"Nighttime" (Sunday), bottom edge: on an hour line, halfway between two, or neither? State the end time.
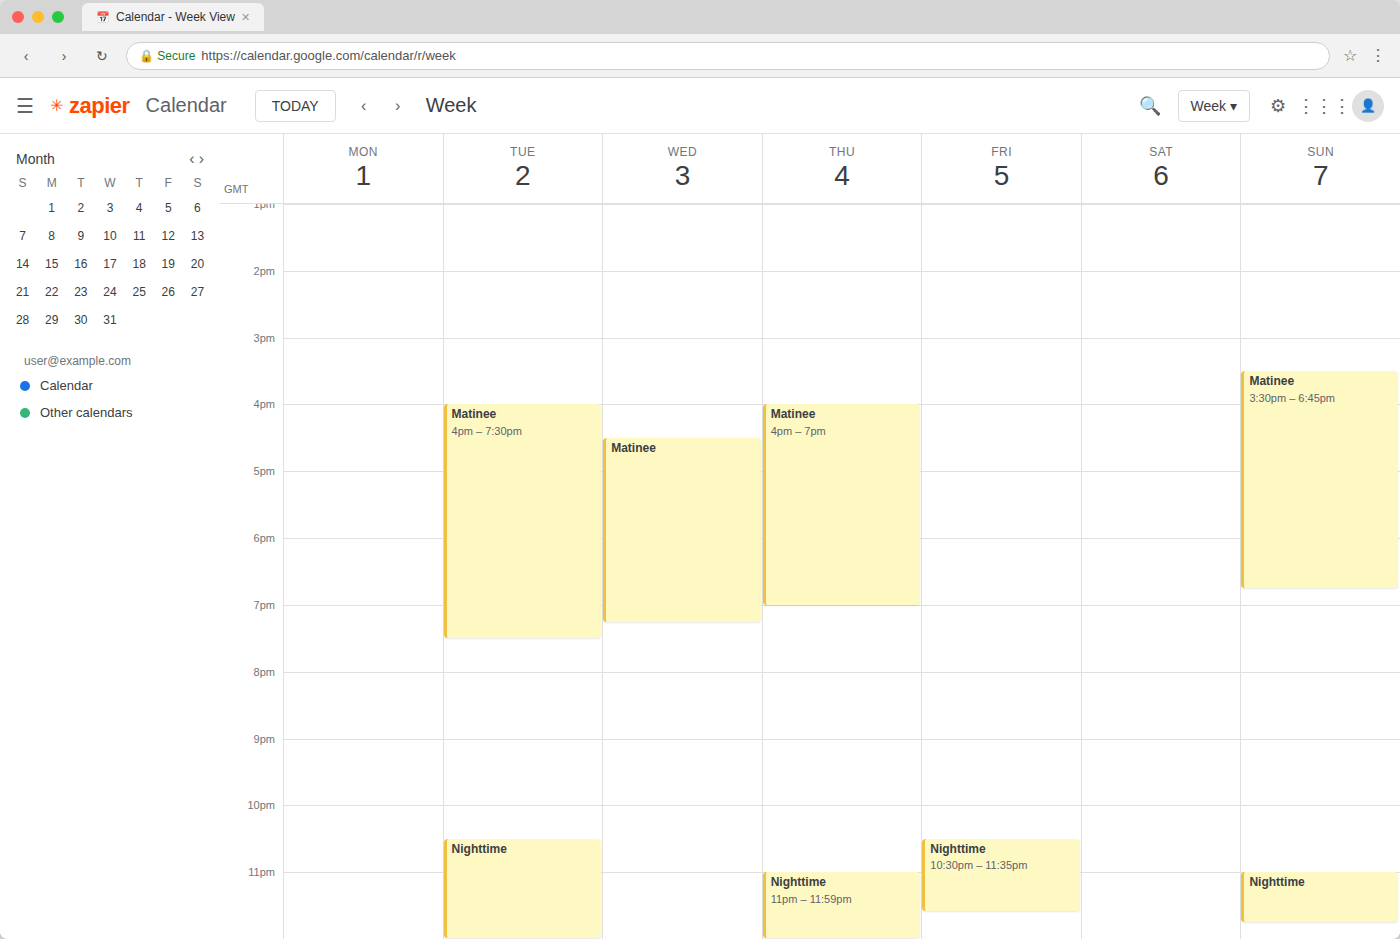
11:45 PM -- neither: three quarters of the way from the 11 PM line to the 12 AM line.